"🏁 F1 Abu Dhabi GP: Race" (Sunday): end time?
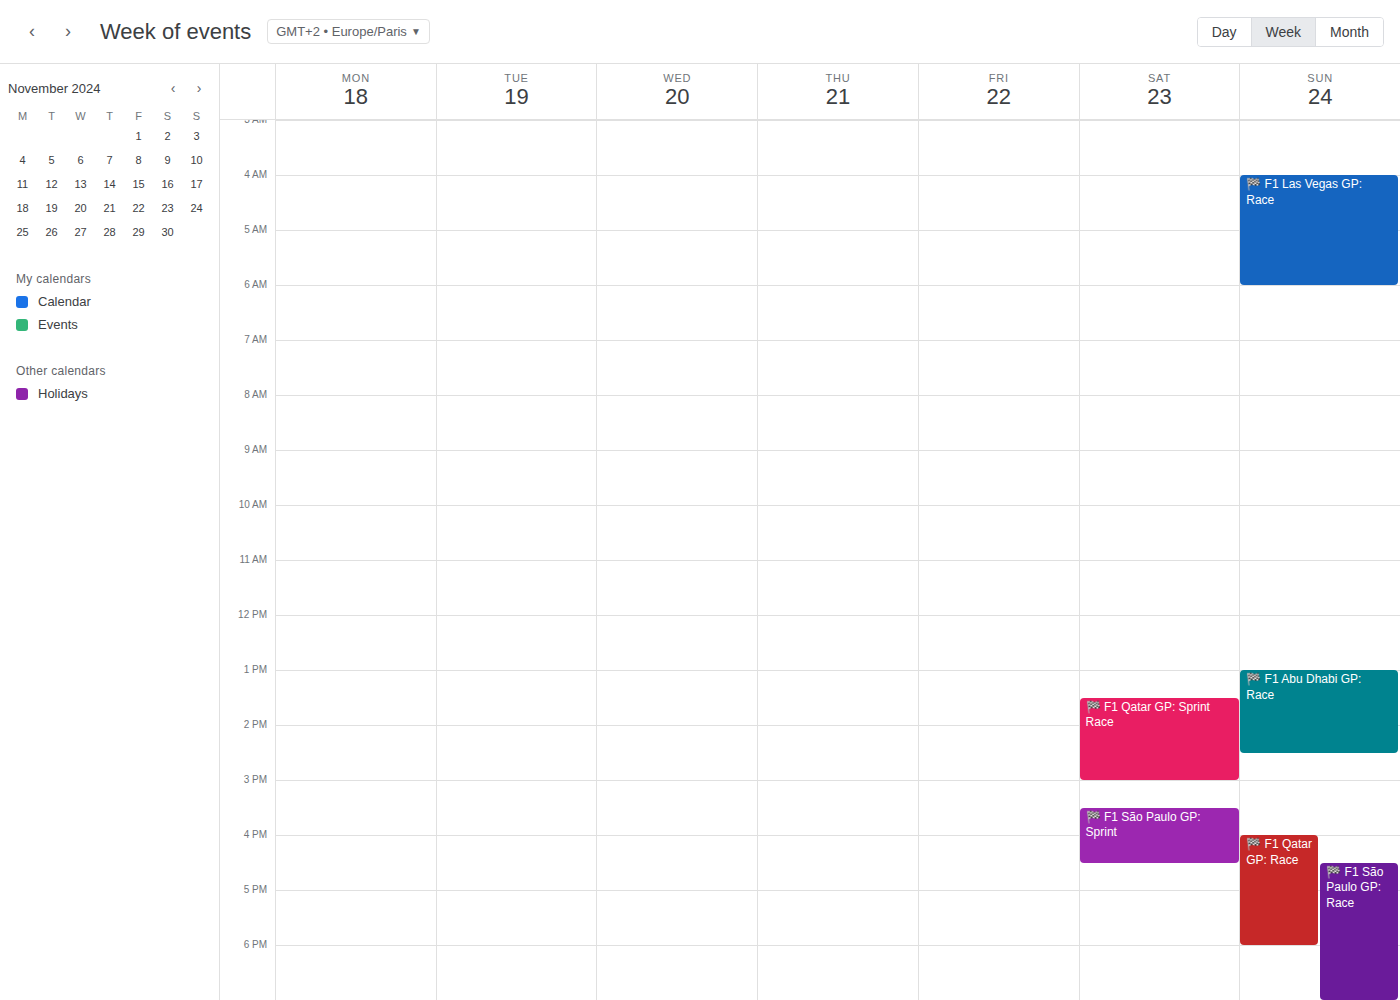
2:30 PM